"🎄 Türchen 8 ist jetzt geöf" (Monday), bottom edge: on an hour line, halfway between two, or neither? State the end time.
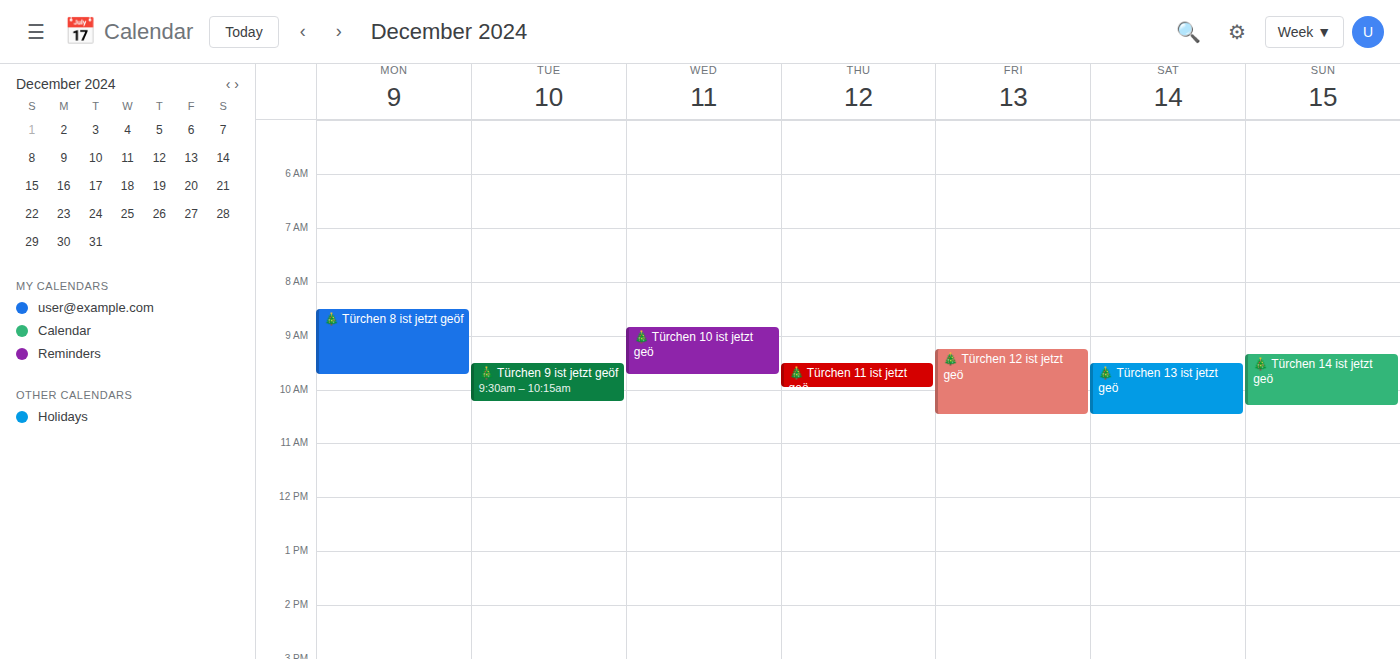
9:45 AM -- neither: three quarters of the way from the 9 AM line to the 10 AM line.